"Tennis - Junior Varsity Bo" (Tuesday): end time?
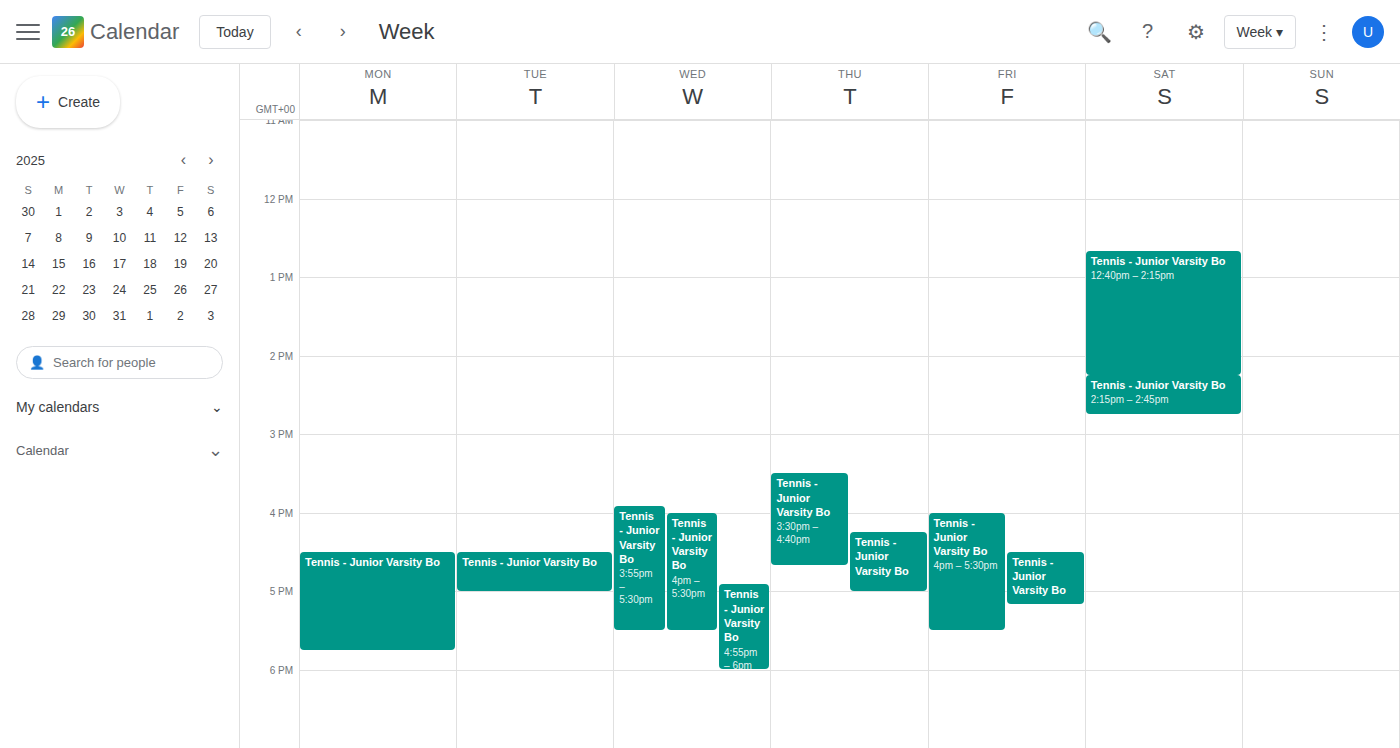
5:00 PM